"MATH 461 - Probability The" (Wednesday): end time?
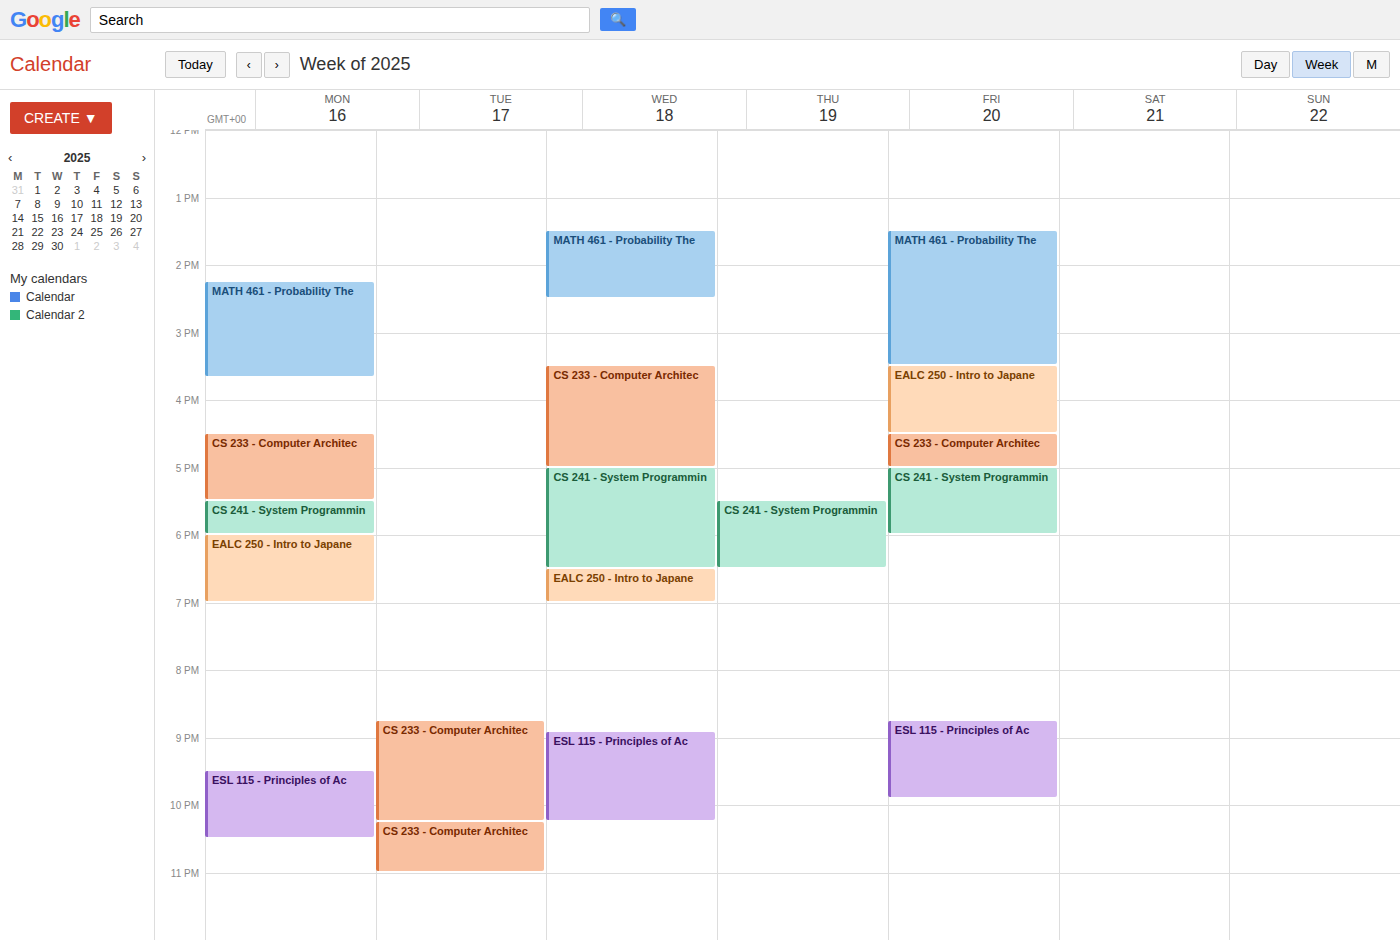
2:30 PM